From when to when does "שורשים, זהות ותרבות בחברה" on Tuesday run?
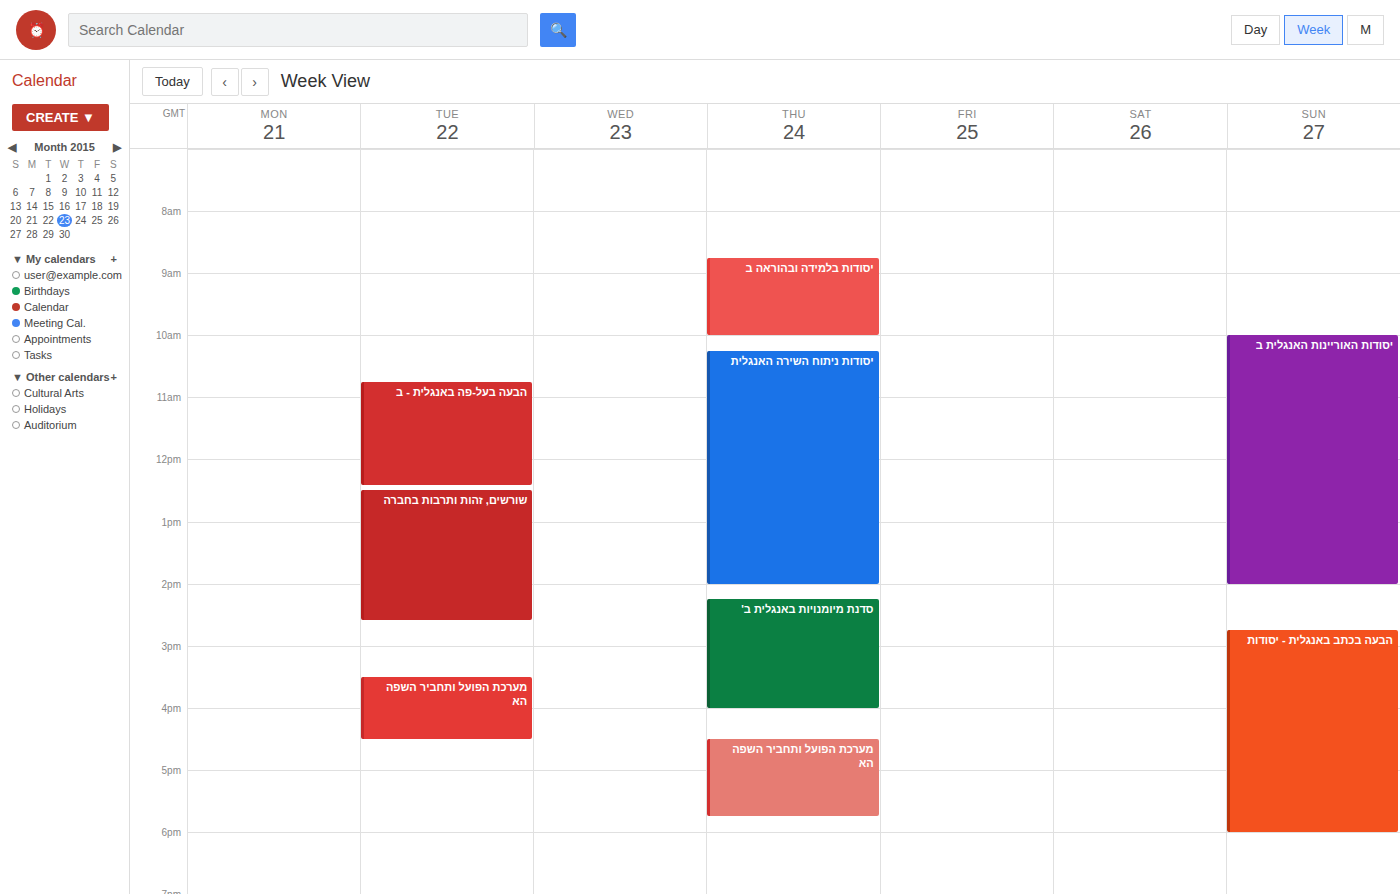
12:30 PM to 2:35 PM